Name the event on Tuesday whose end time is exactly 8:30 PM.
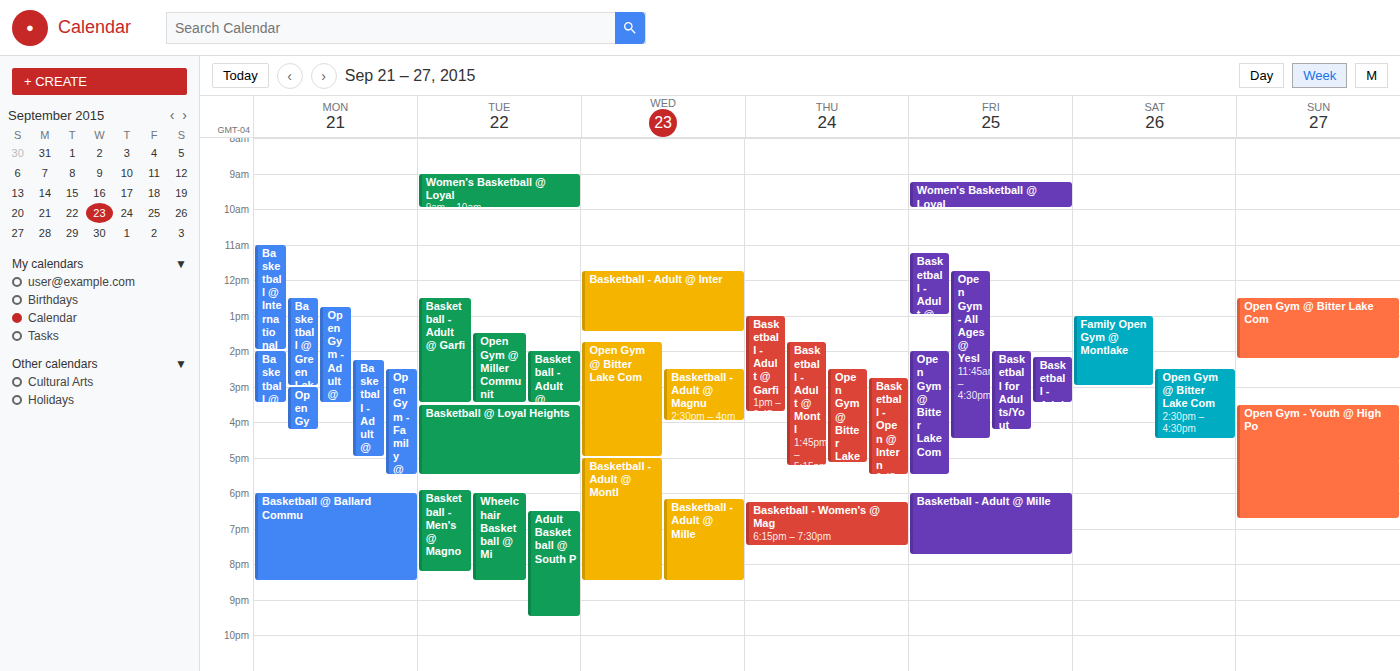
"Wheelchair Basketball @ Mi"